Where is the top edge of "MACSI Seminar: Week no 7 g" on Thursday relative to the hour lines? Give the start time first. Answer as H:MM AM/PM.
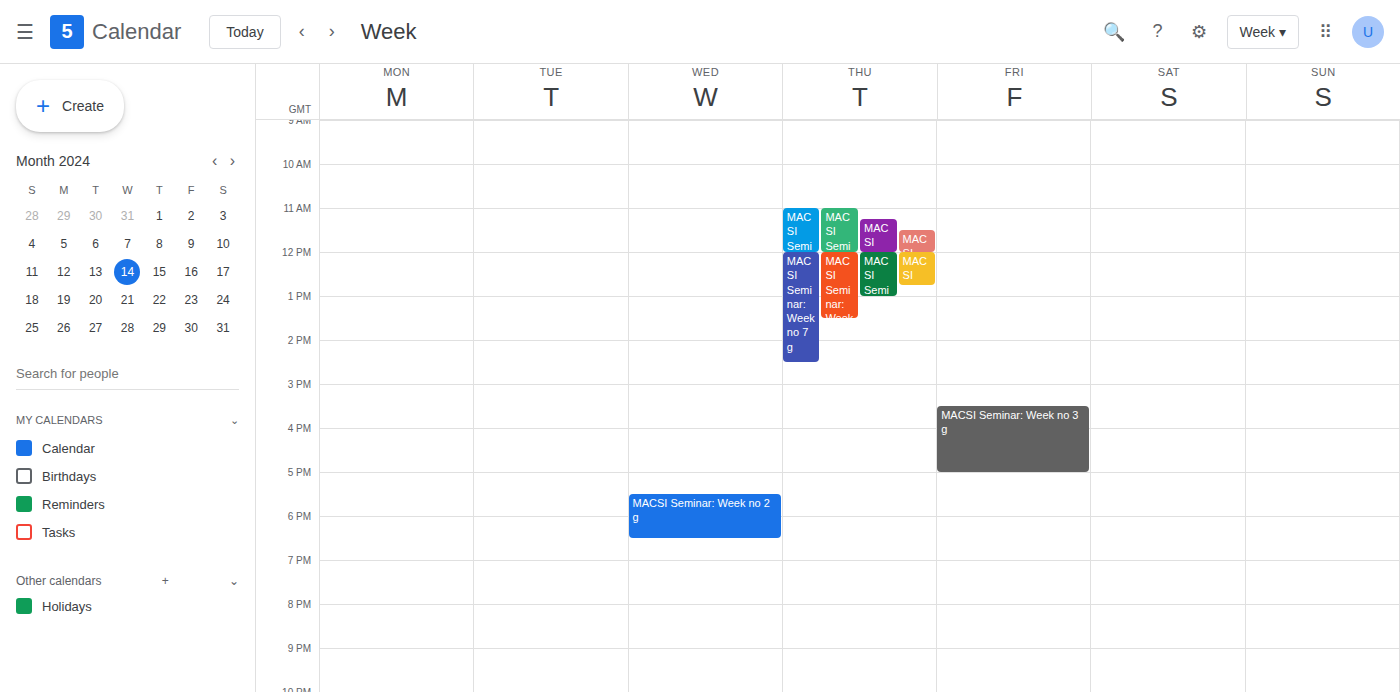
12:00 PM -- exactly on the 12 PM line.